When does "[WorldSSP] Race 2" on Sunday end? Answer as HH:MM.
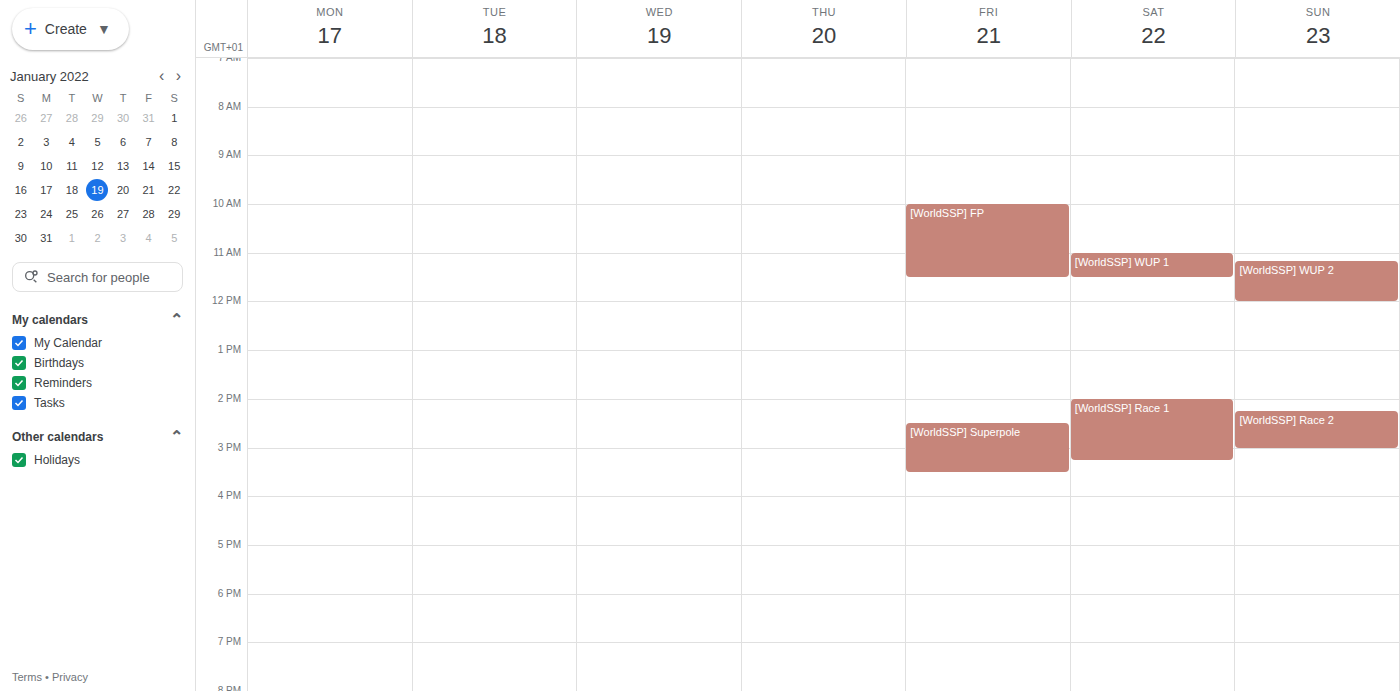
15:00